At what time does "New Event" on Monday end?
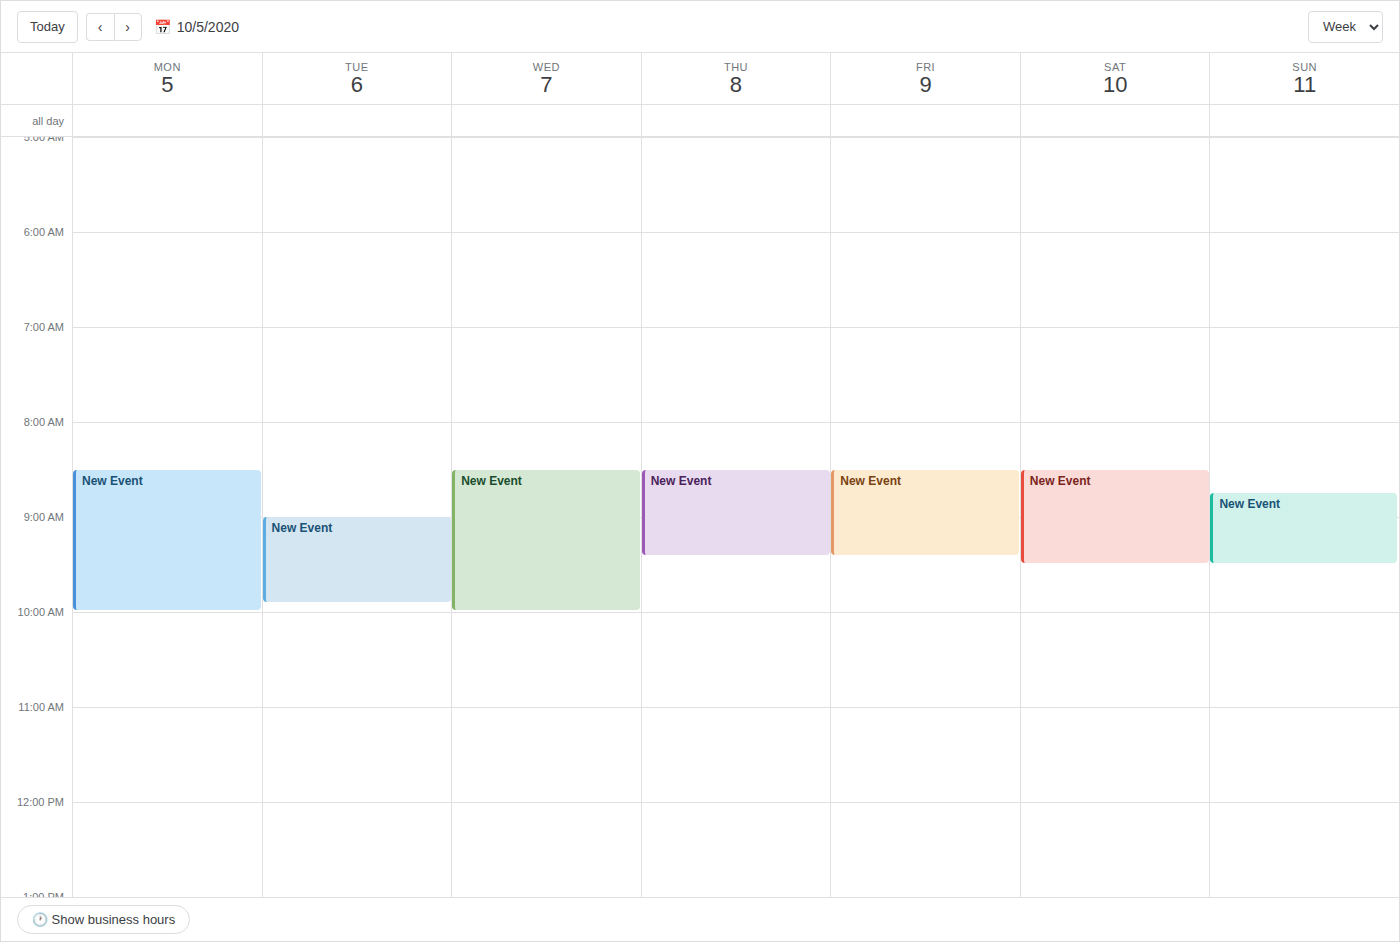
10:00 AM